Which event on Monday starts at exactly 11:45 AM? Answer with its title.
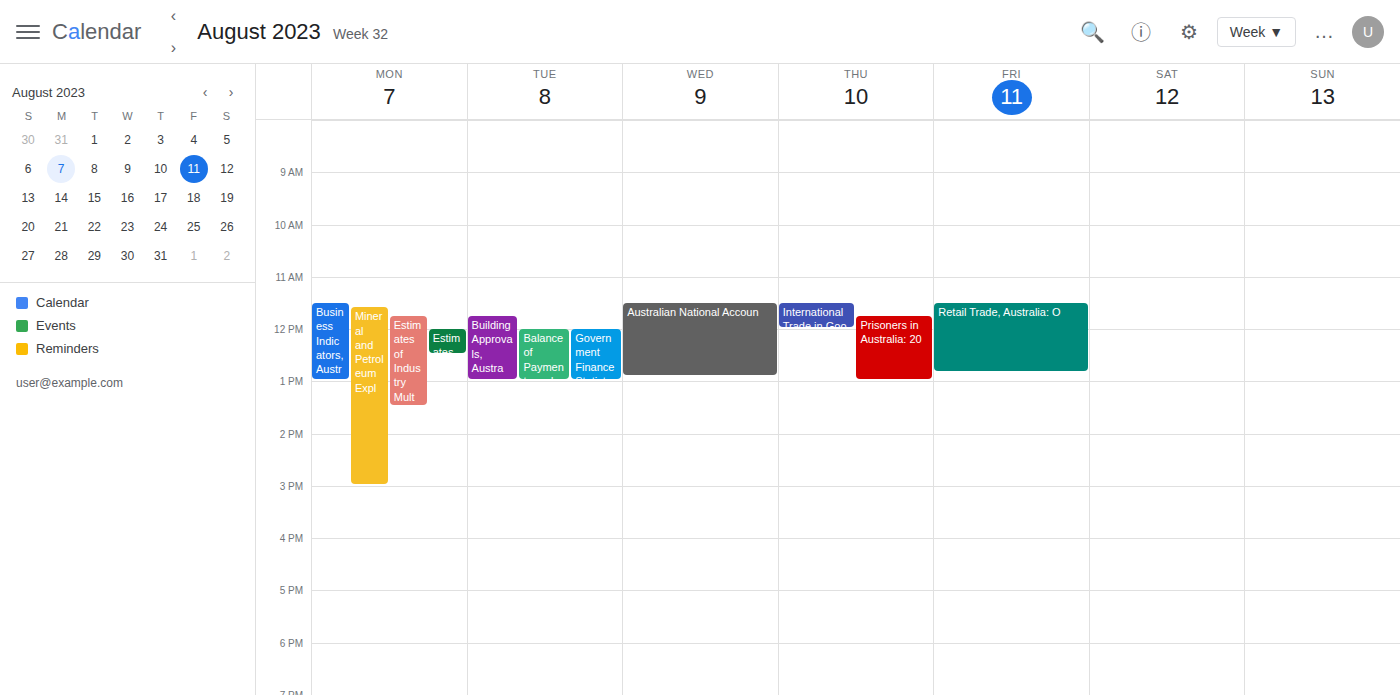
"Estimates of Industry Mult"